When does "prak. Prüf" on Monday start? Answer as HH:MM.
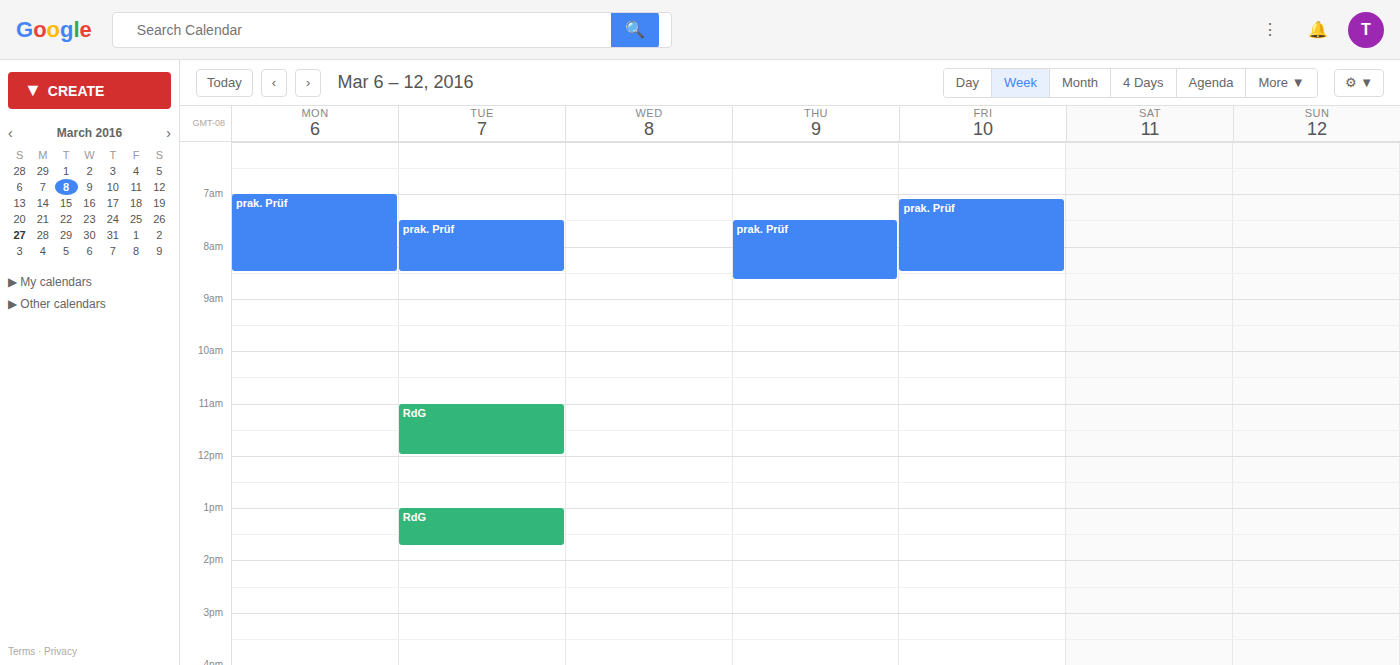
07:00